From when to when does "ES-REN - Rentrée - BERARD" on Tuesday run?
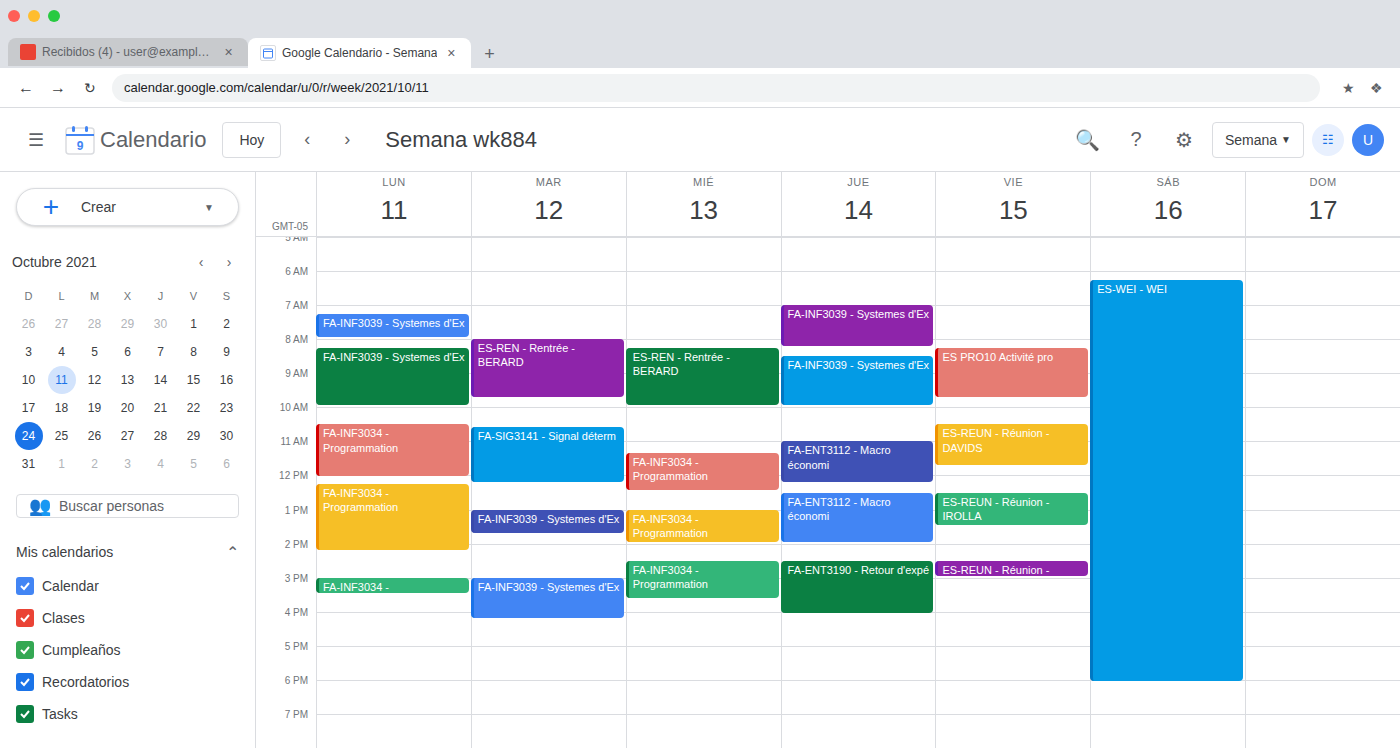
8:00 AM to 9:45 AM